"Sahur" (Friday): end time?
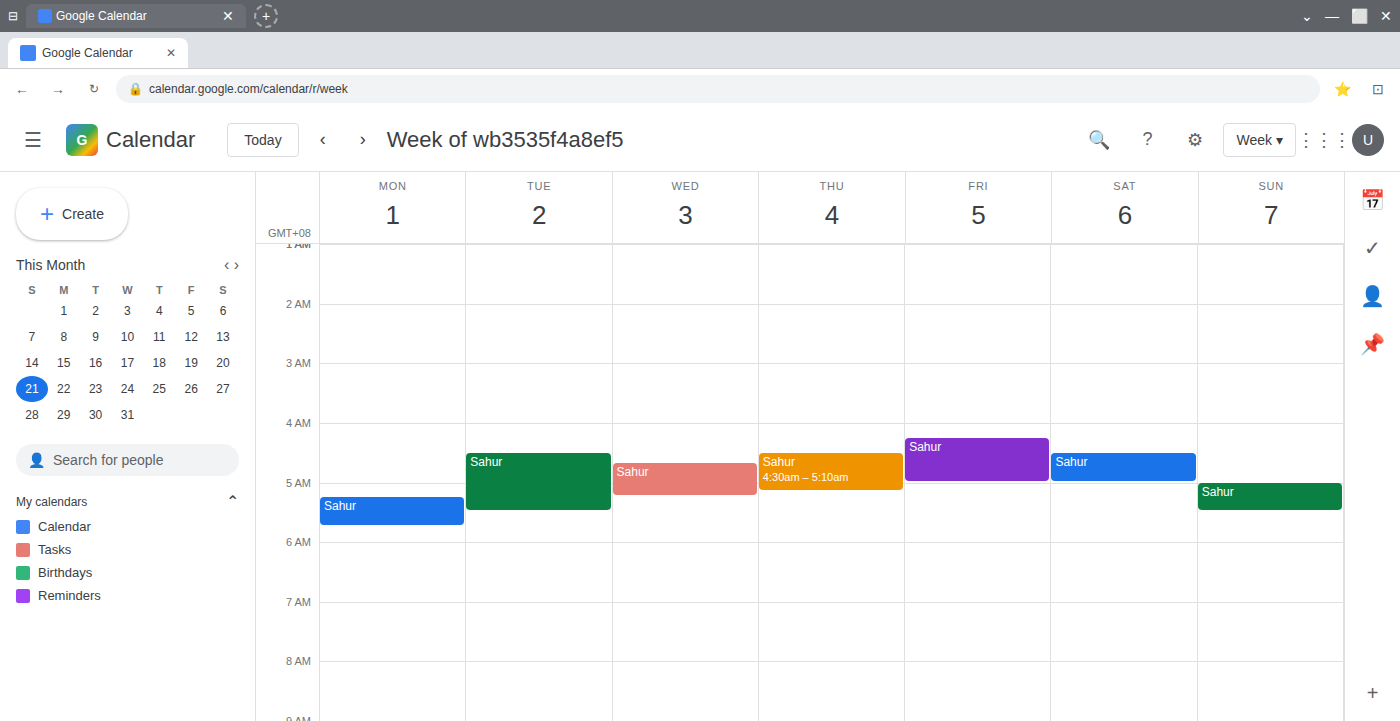
5:00 AM